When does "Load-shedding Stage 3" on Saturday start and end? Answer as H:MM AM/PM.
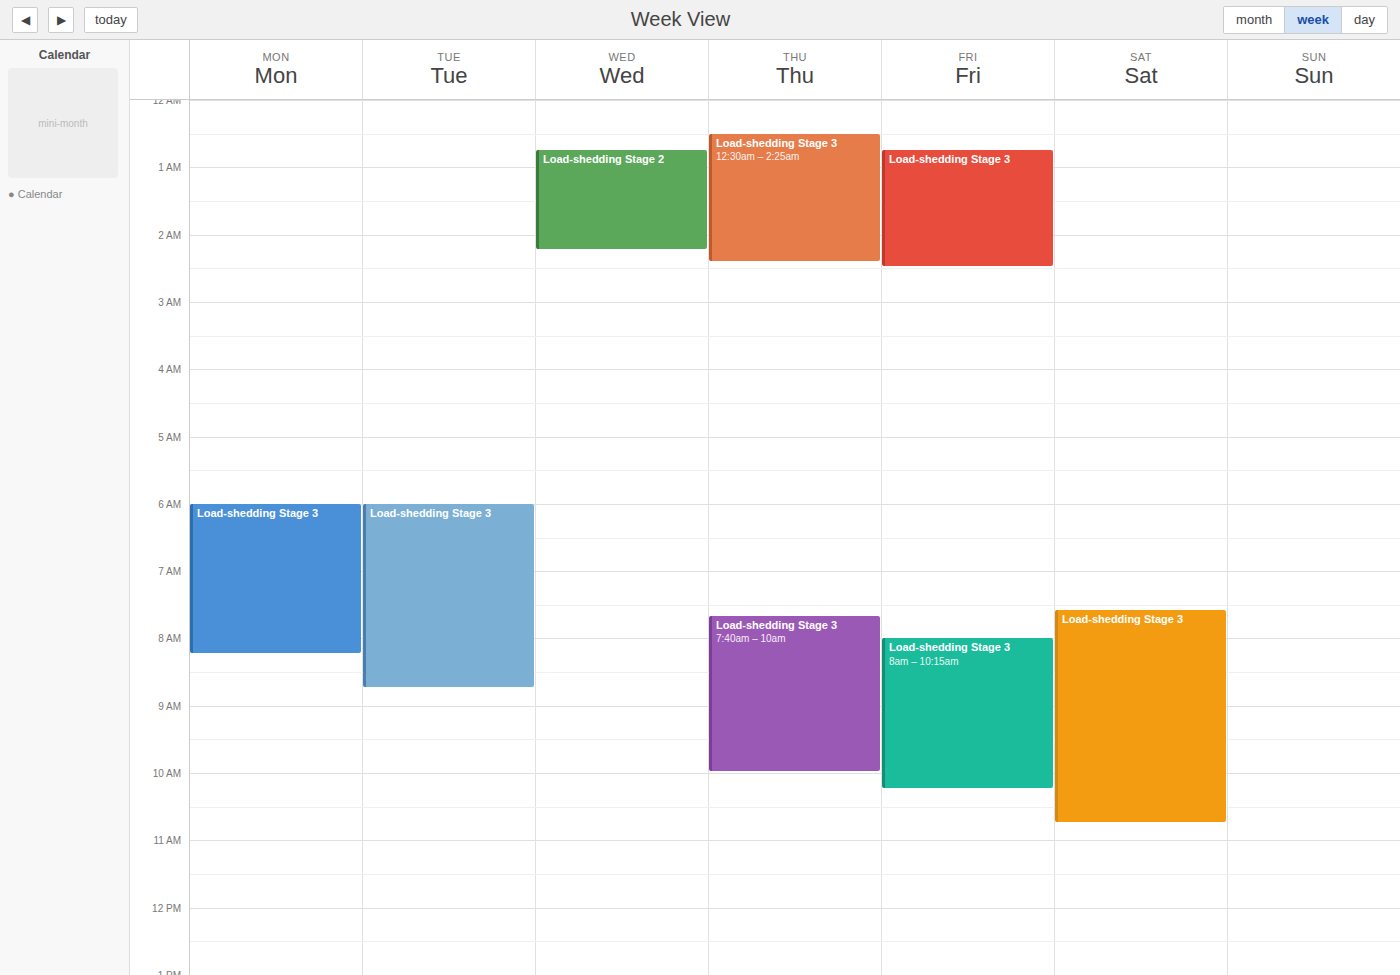
7:35 AM to 10:45 AM